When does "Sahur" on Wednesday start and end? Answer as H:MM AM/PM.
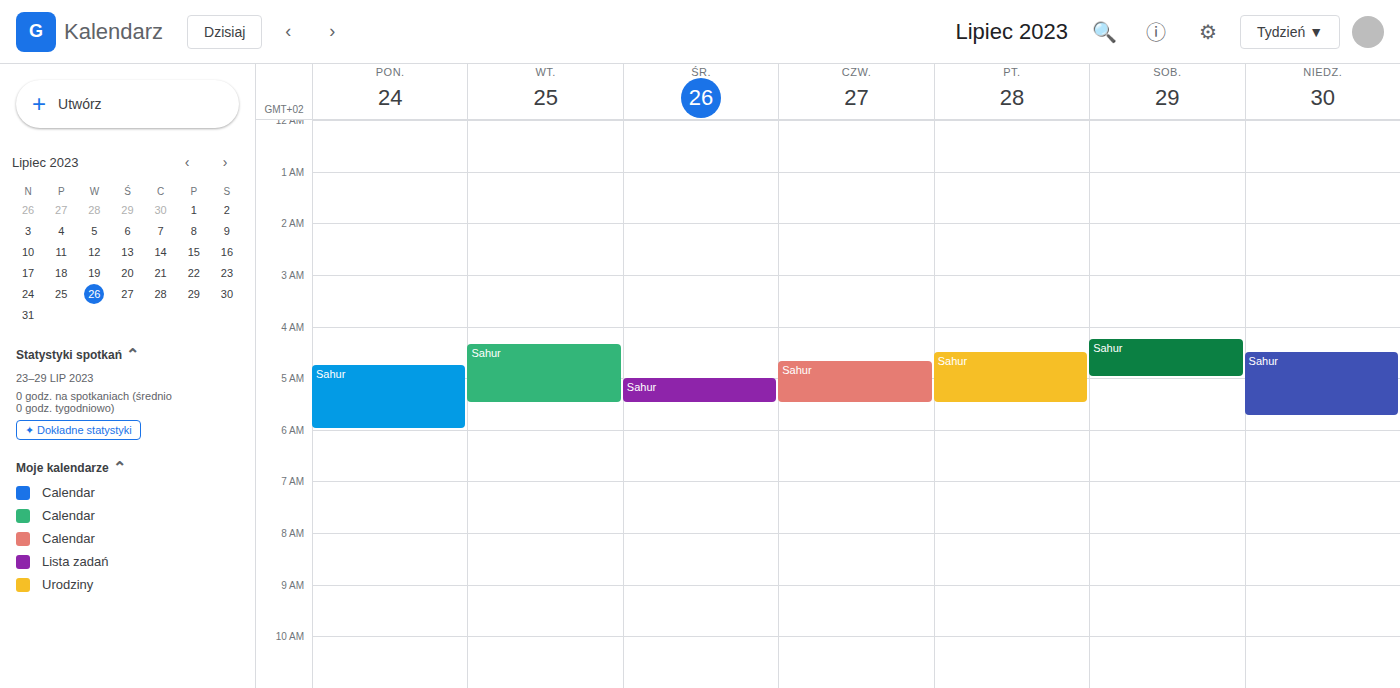
5:00 AM to 5:30 AM